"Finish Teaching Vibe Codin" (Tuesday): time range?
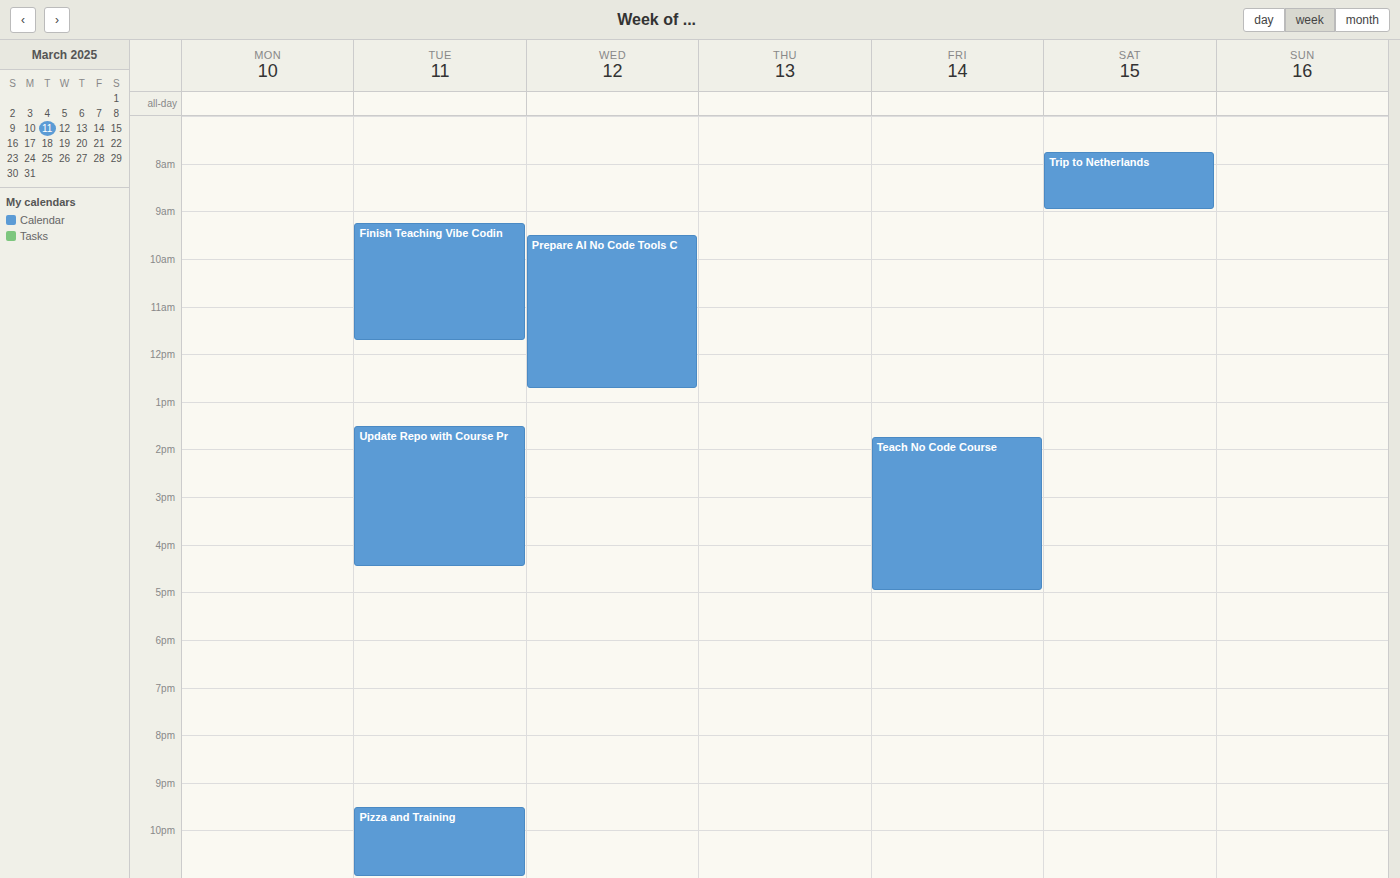
9:15 AM to 11:45 AM